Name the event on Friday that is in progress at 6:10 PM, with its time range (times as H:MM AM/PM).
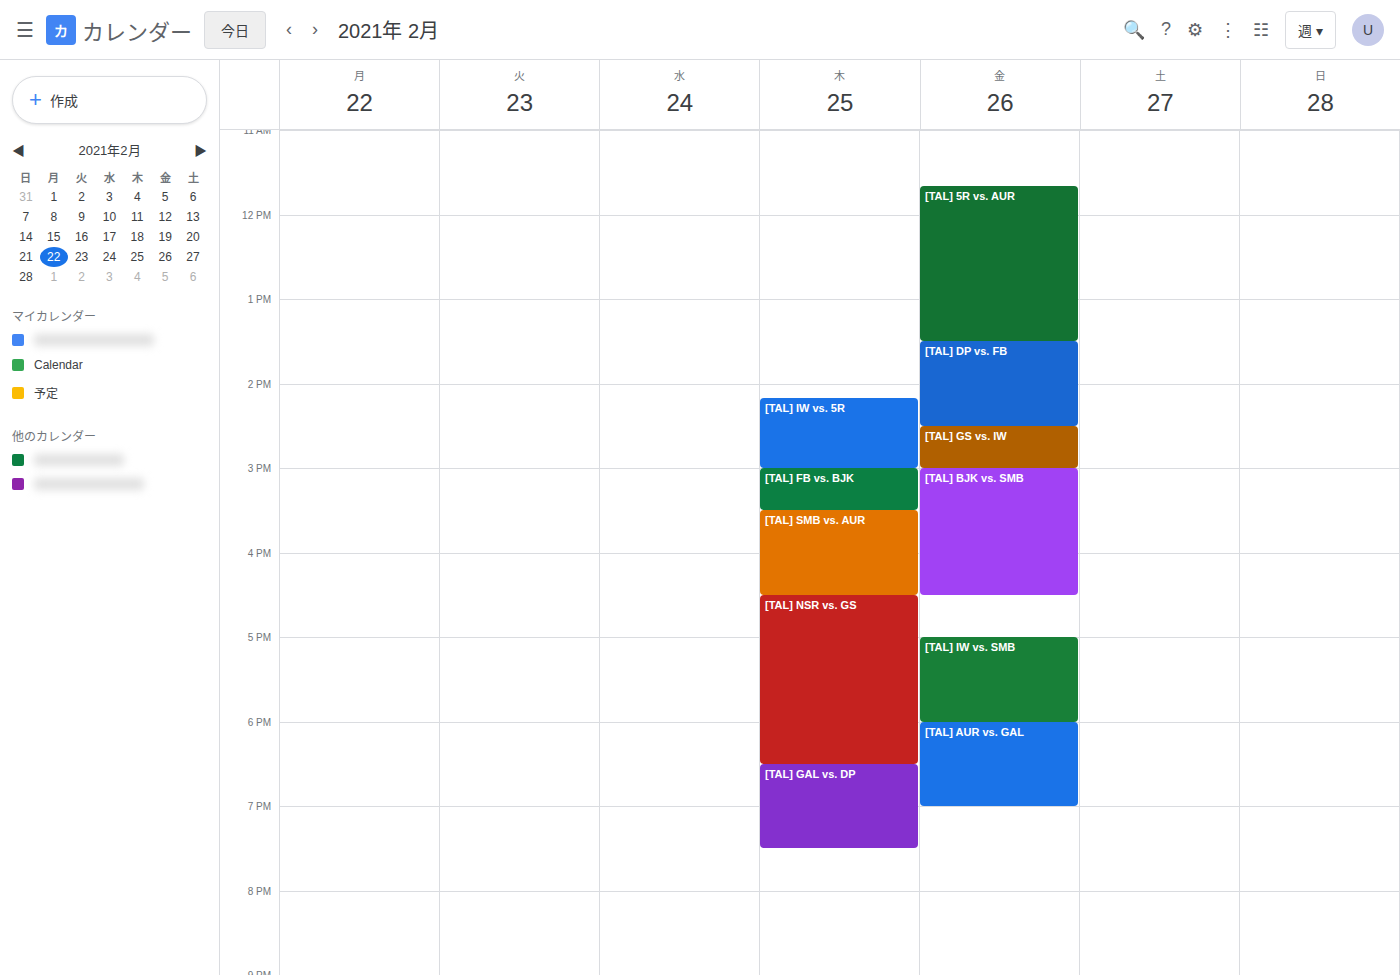
"[TAL] AUR vs. GAL", 6:00 PM to 7:00 PM